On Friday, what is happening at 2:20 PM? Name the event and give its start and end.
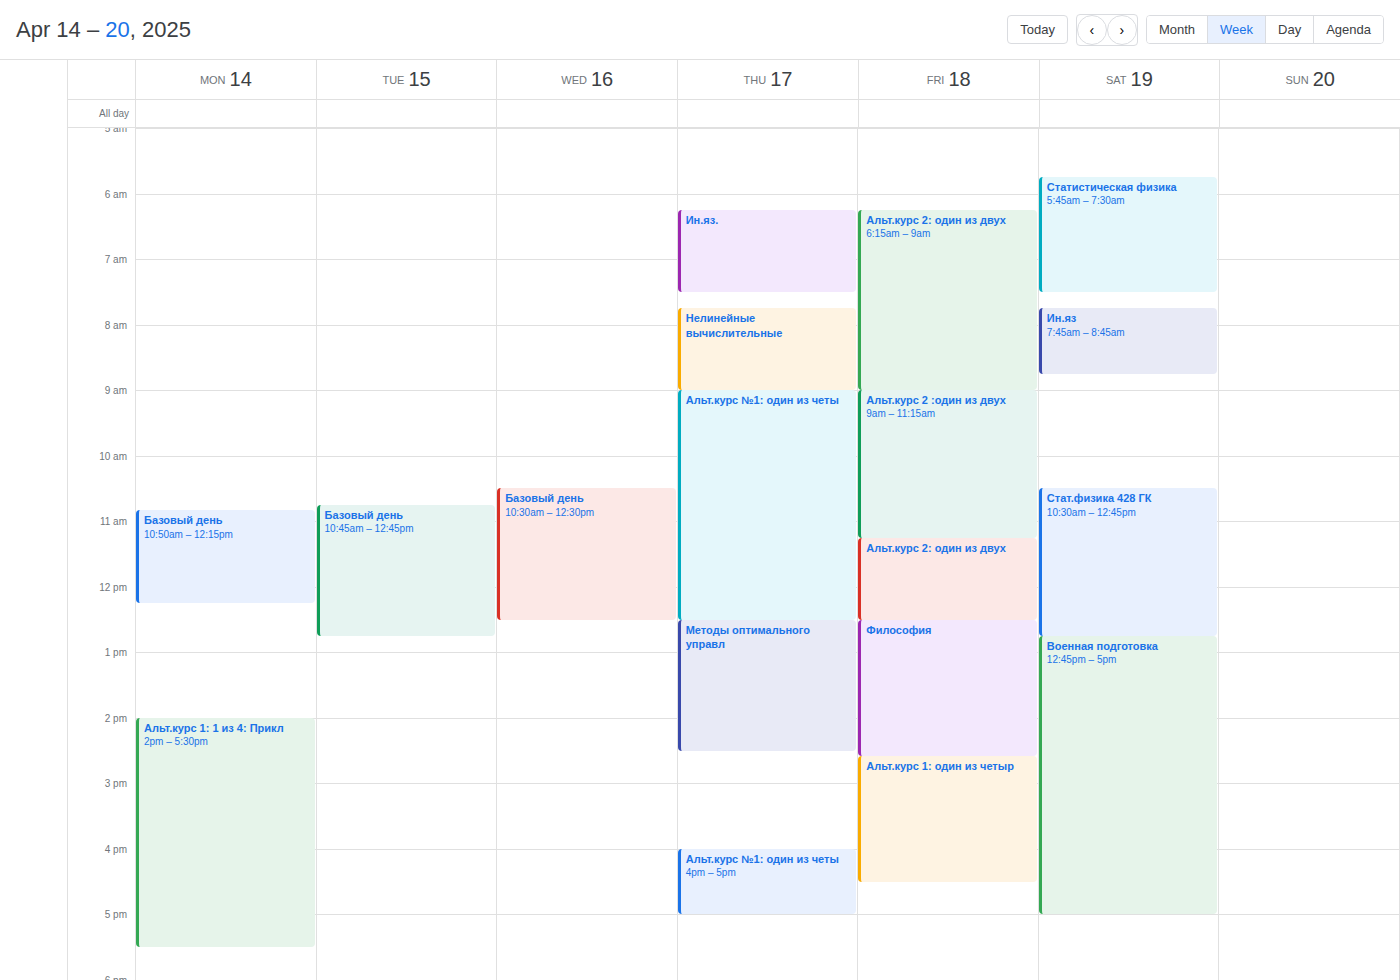
"Философия", 12:30 PM to 2:35 PM